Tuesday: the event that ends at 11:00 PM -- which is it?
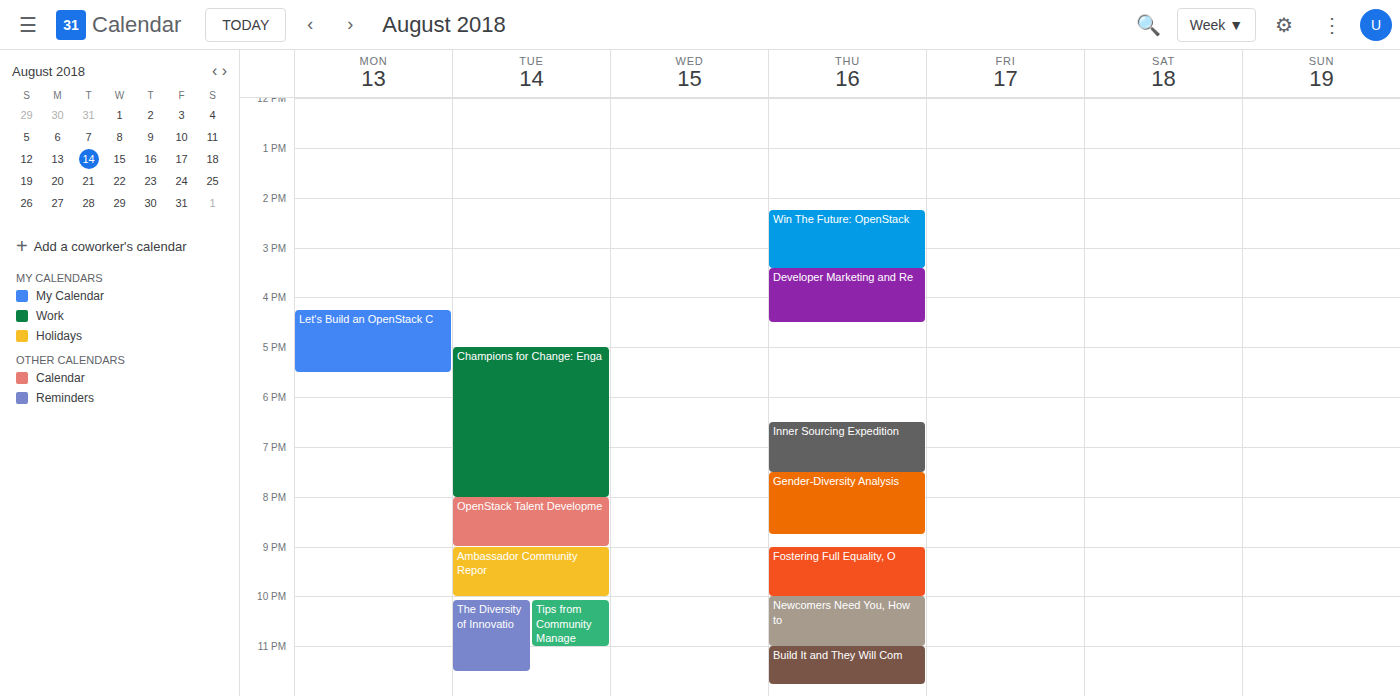
"Tips from Community Manage"